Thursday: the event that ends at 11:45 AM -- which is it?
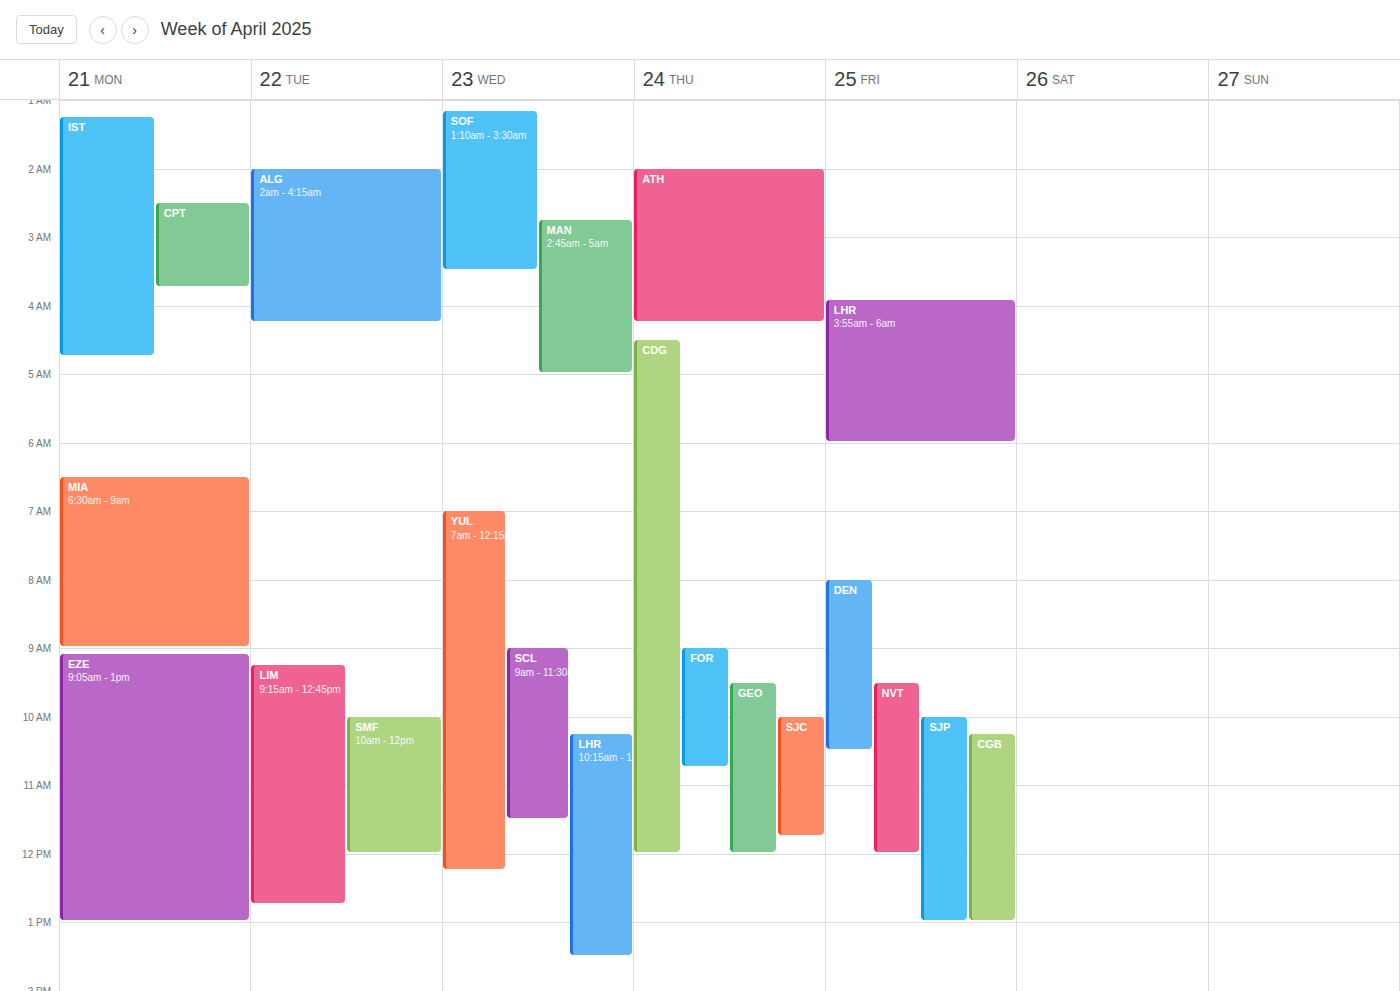
"SJC"